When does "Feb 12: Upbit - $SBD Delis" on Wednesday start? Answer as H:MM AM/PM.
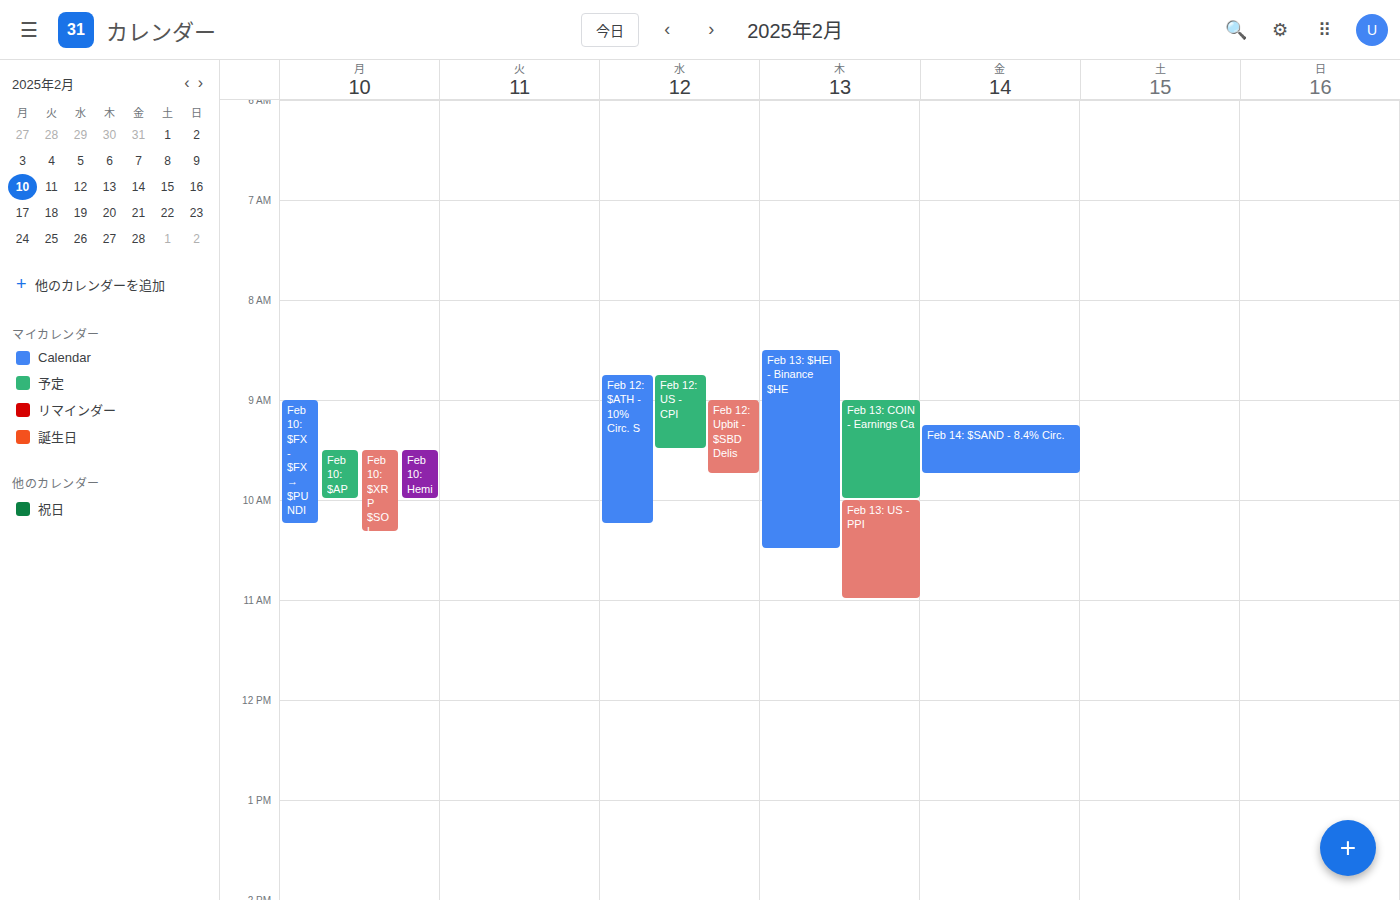
9:00 AM